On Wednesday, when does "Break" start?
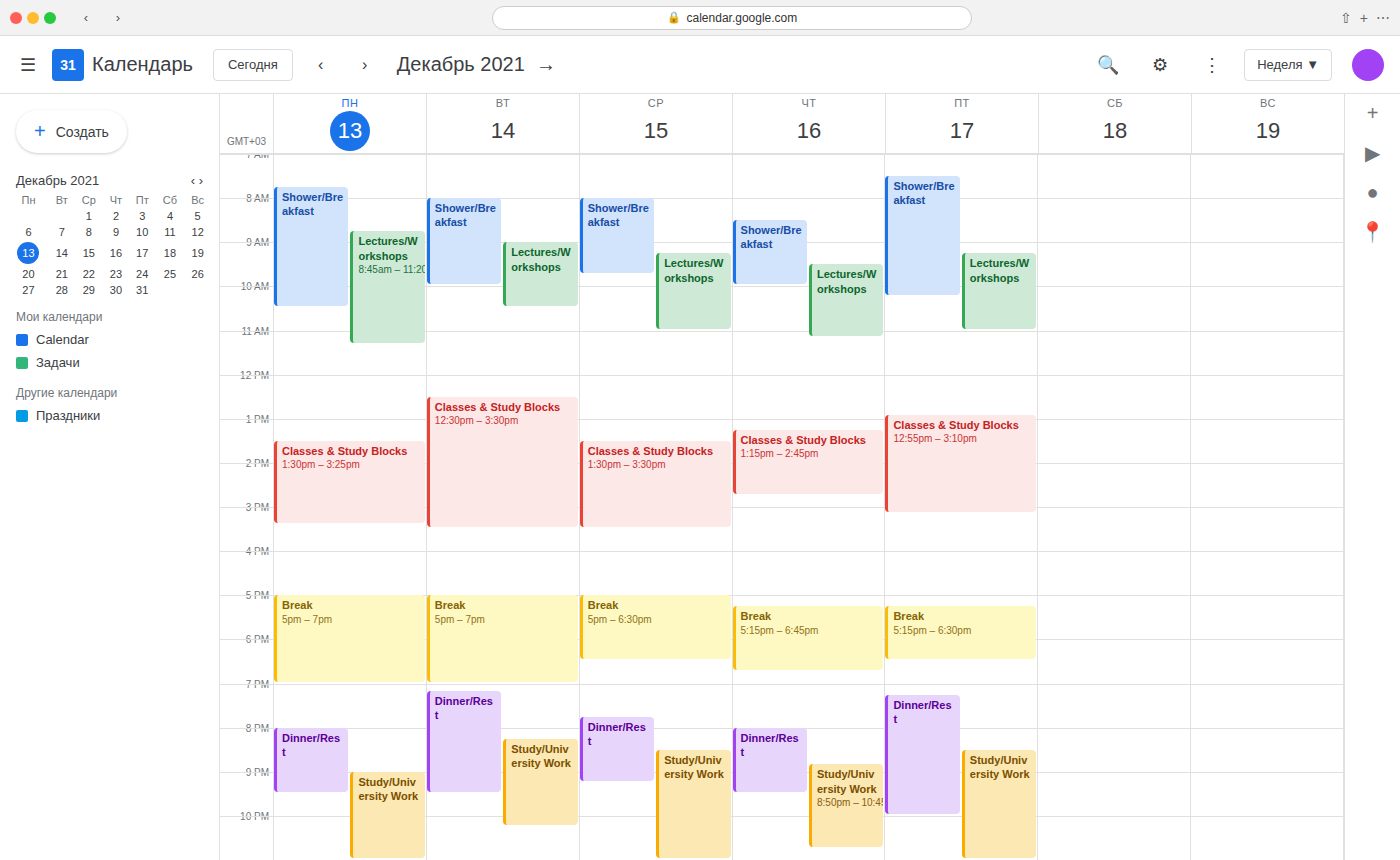
5:00 PM